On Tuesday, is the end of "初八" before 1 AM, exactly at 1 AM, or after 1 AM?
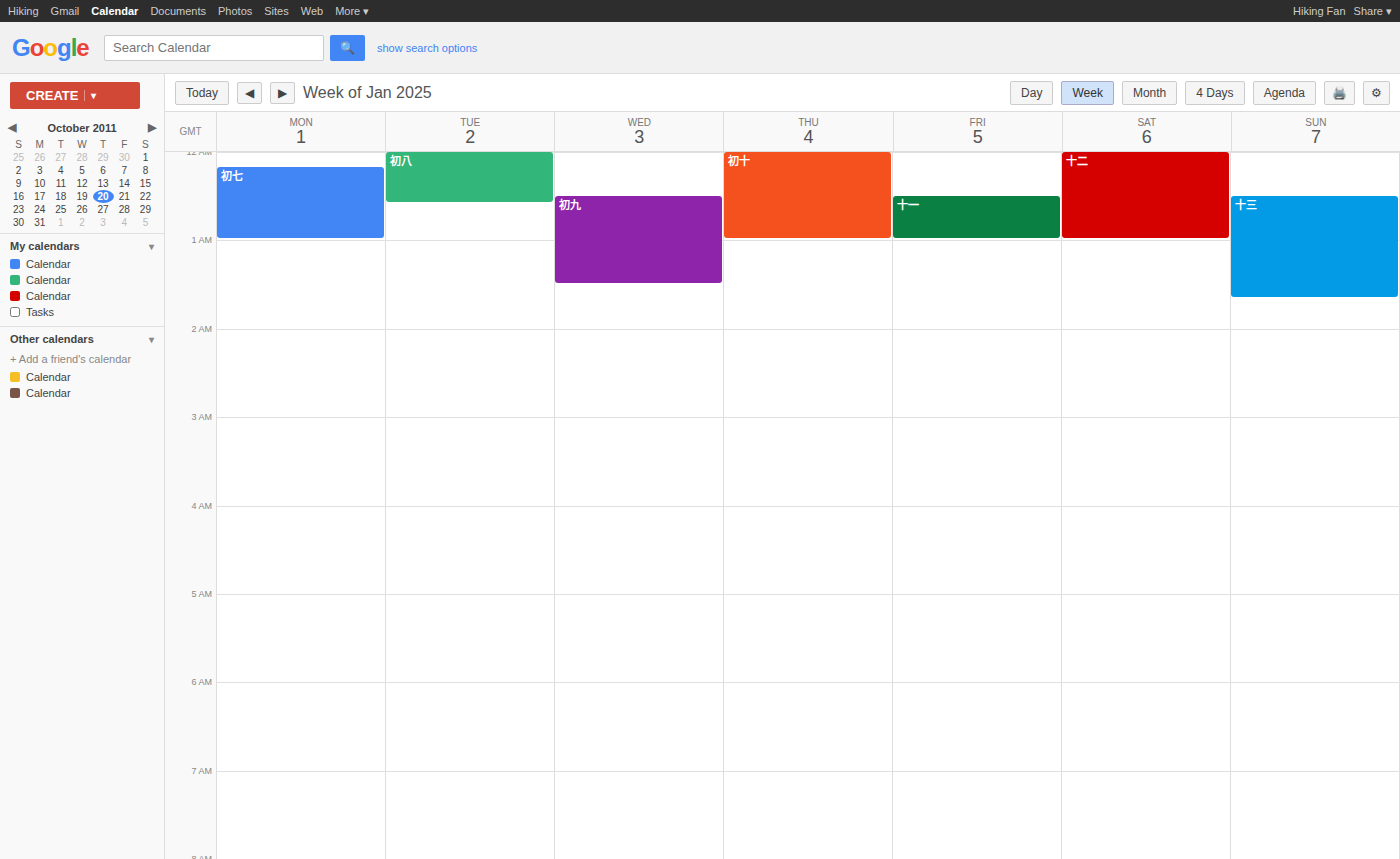
12:35 AM -- before 1 AM, 25 minutes above the 1 AM line.